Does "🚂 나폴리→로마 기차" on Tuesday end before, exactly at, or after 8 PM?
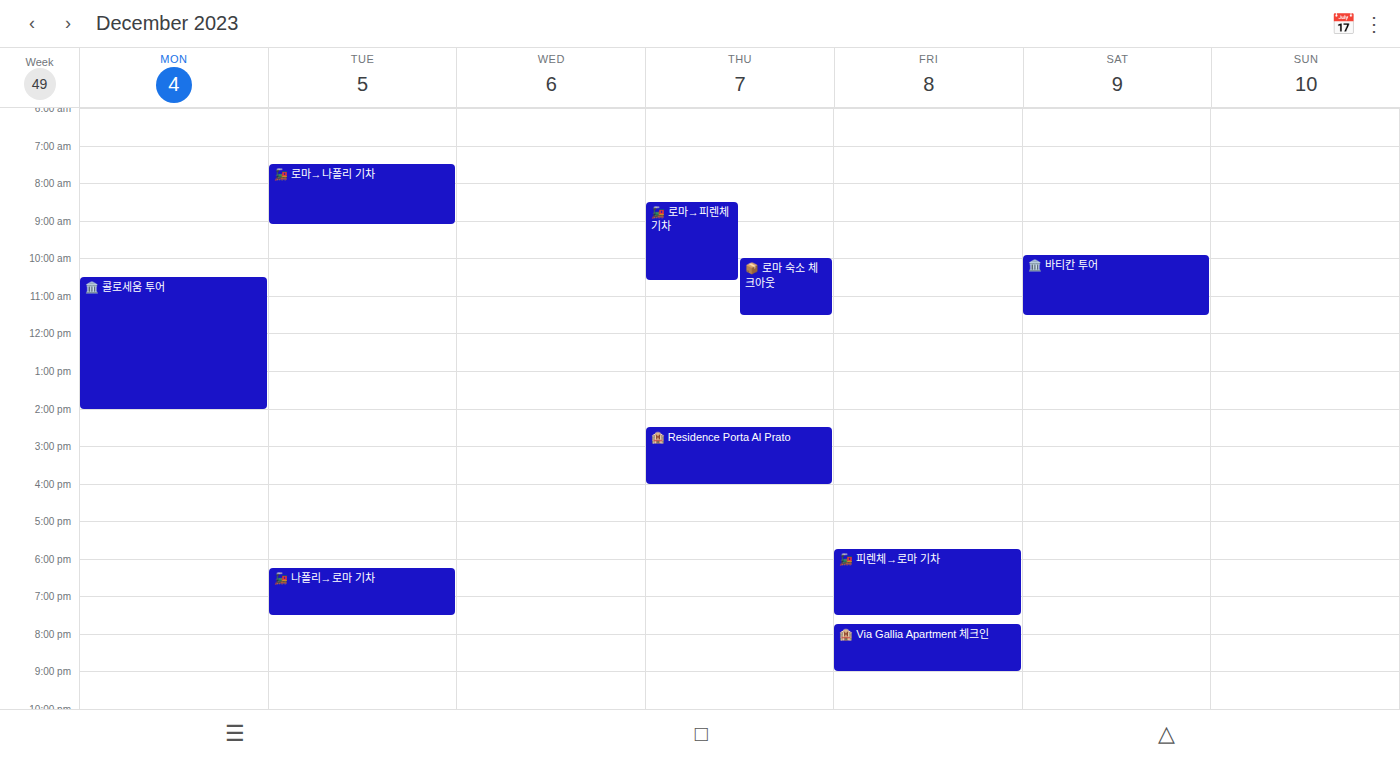
7:30 PM -- before 8 PM, 30 minutes above the 8 PM line.